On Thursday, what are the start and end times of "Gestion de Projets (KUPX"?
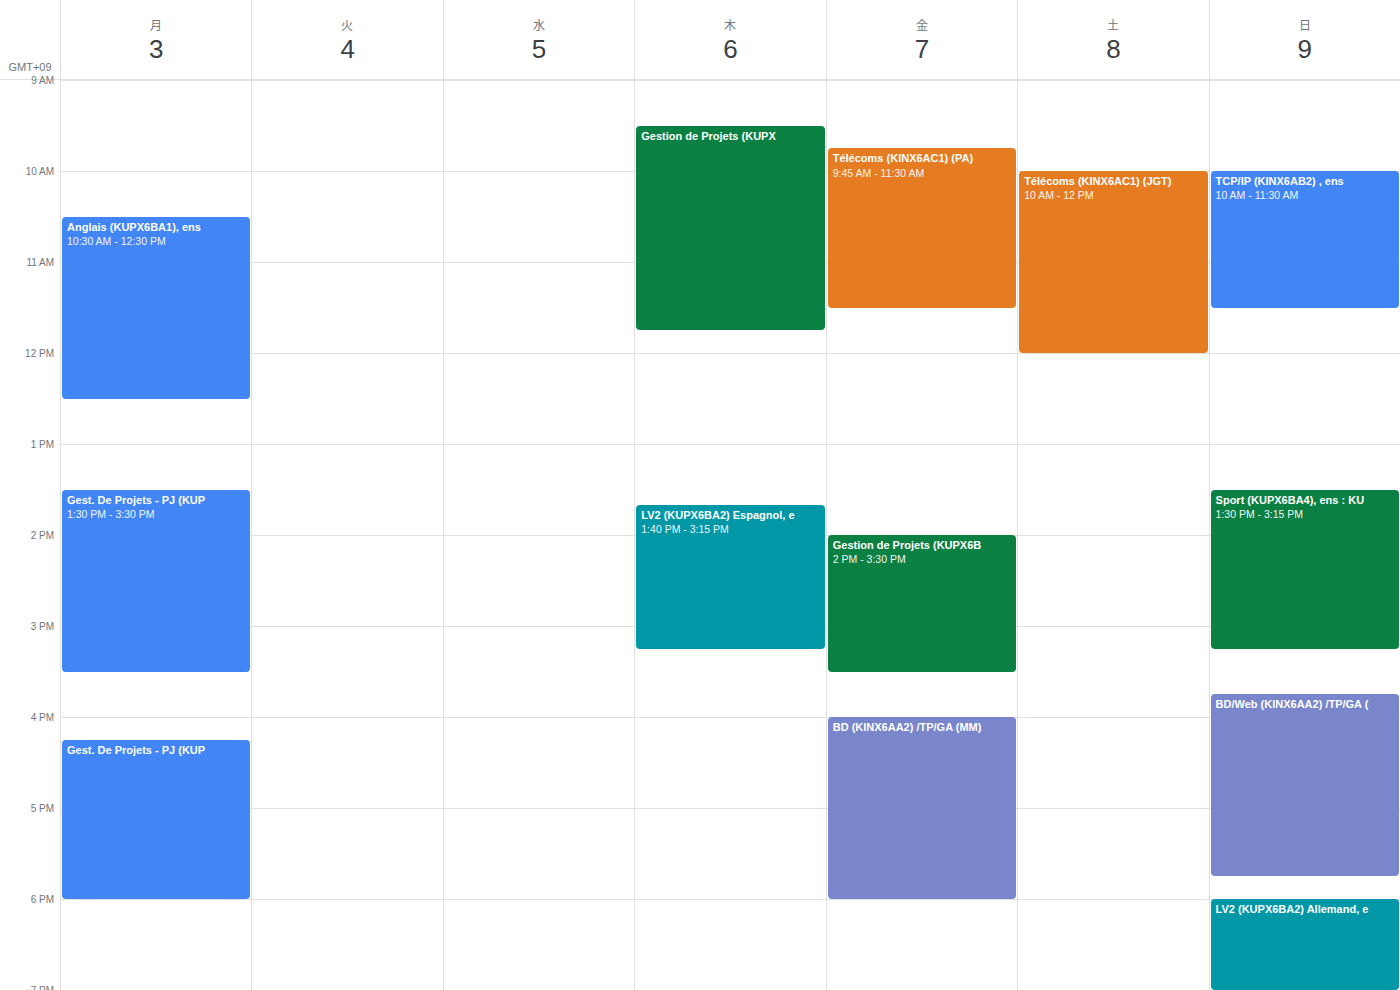
09:30 to 11:45